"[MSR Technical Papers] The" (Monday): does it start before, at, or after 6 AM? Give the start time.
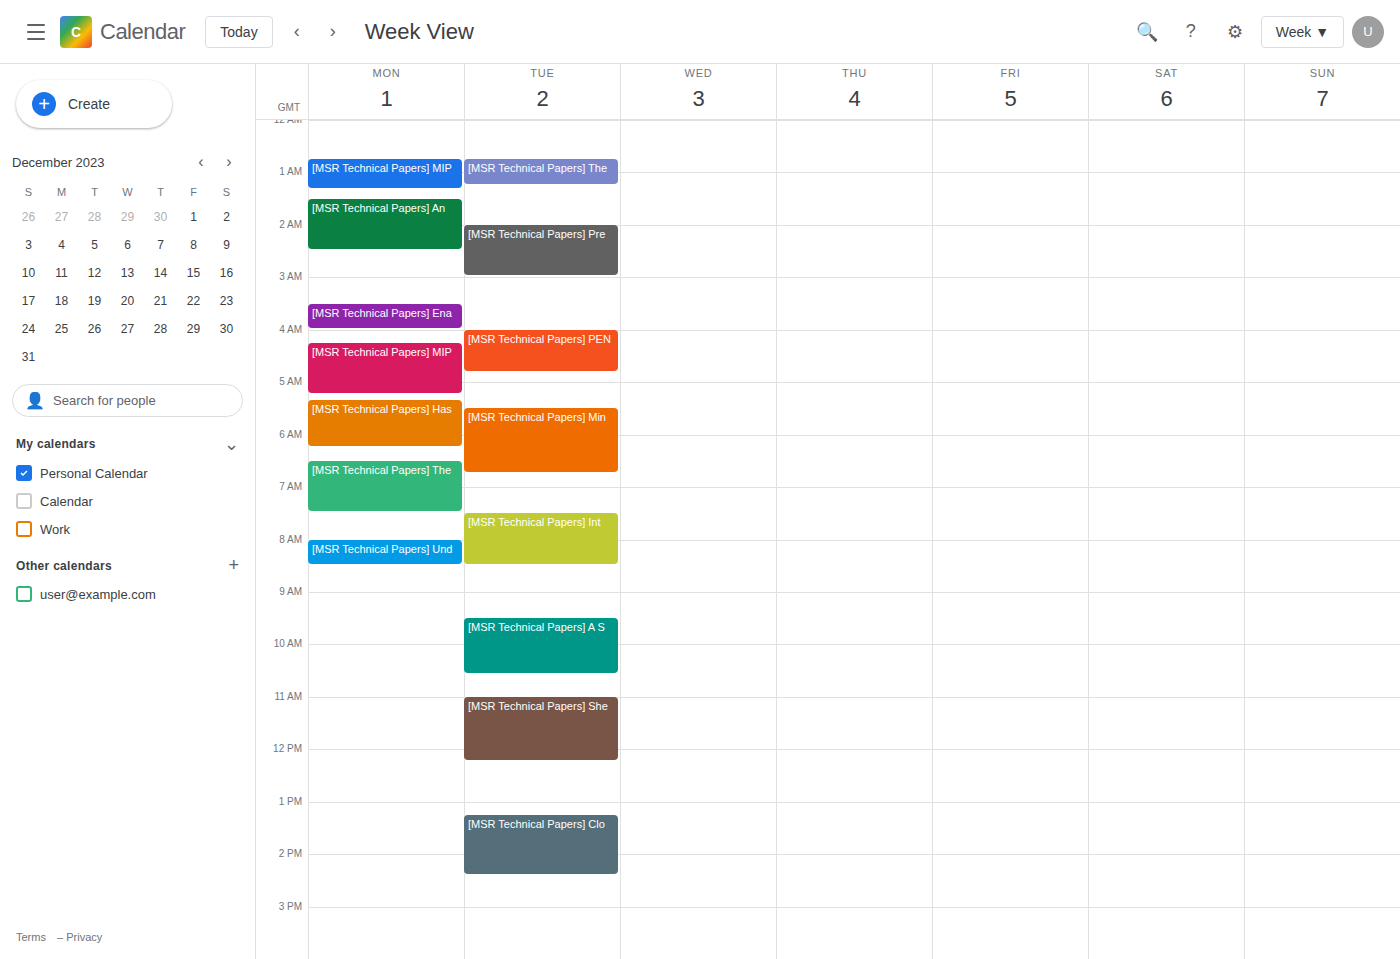
6:30 AM -- after 6 AM, 30 minutes below the 6 AM line.